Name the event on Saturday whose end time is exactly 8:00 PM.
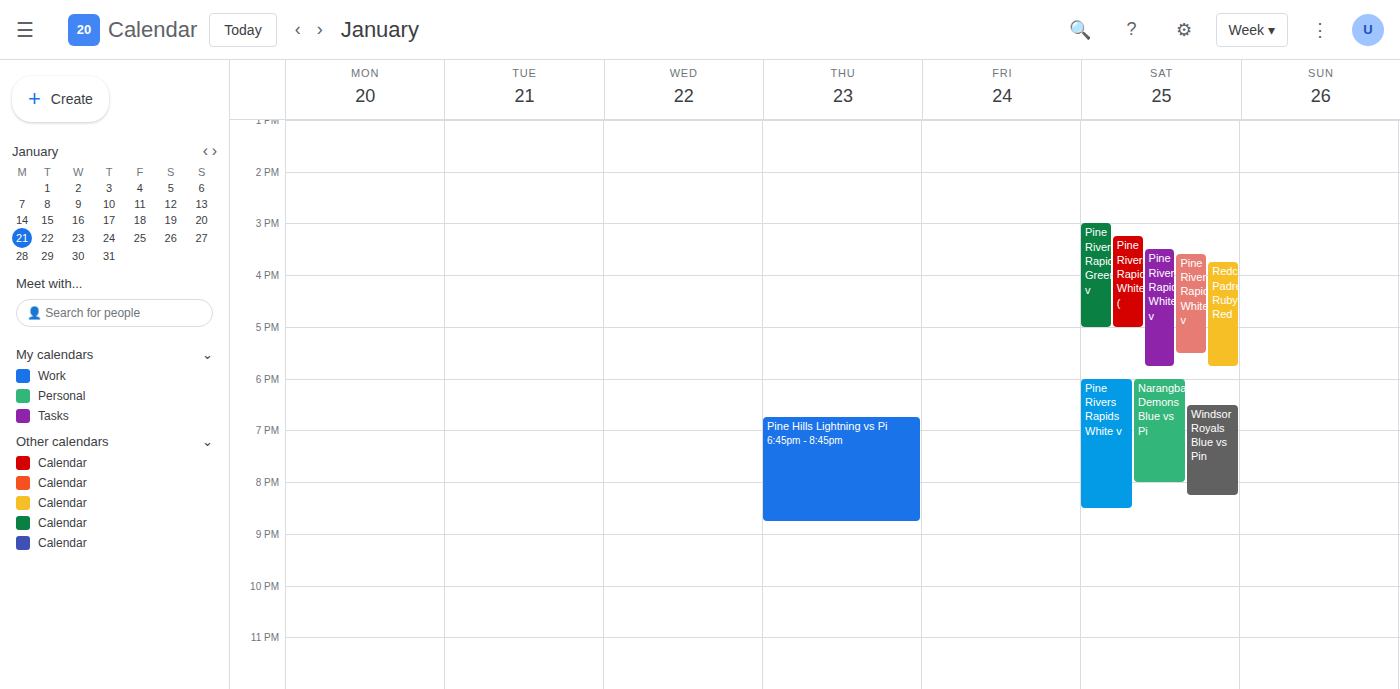
"Narangba Demons Blue vs Pi"